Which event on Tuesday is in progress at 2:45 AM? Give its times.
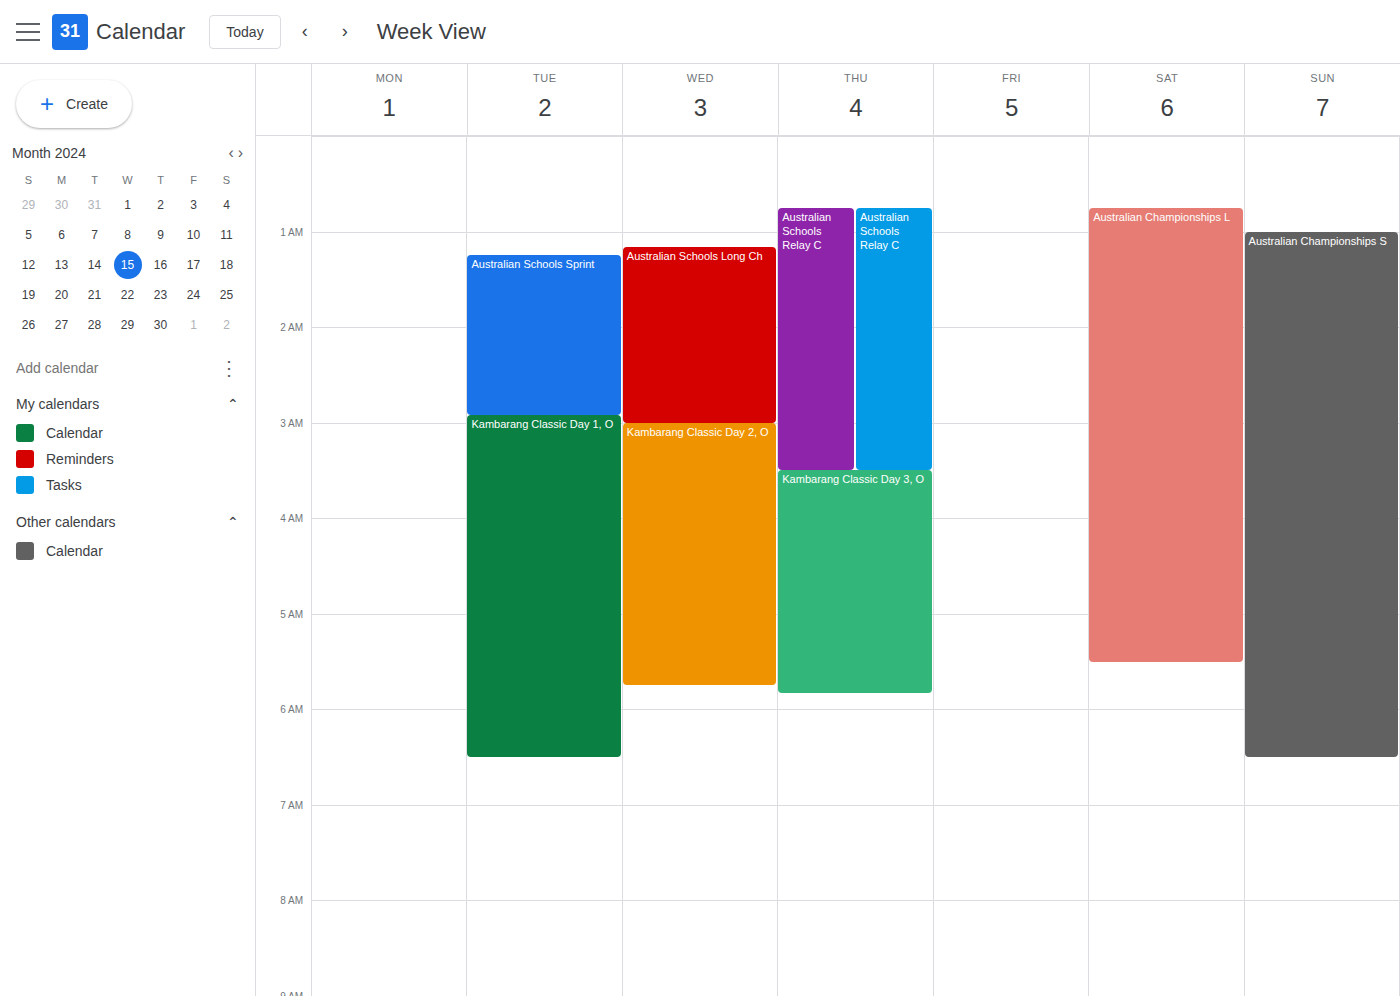
"Australian Schools Sprint", 1:15 AM to 2:55 AM